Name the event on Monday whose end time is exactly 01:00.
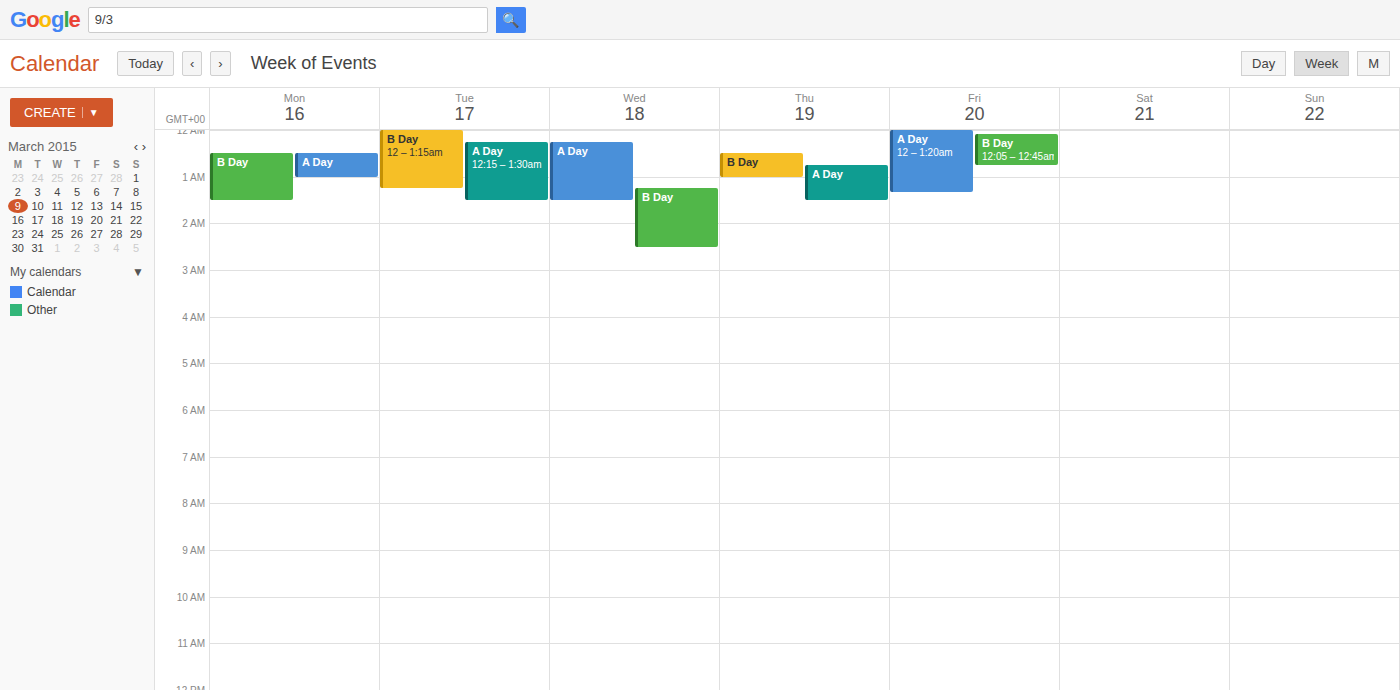
"A Day"